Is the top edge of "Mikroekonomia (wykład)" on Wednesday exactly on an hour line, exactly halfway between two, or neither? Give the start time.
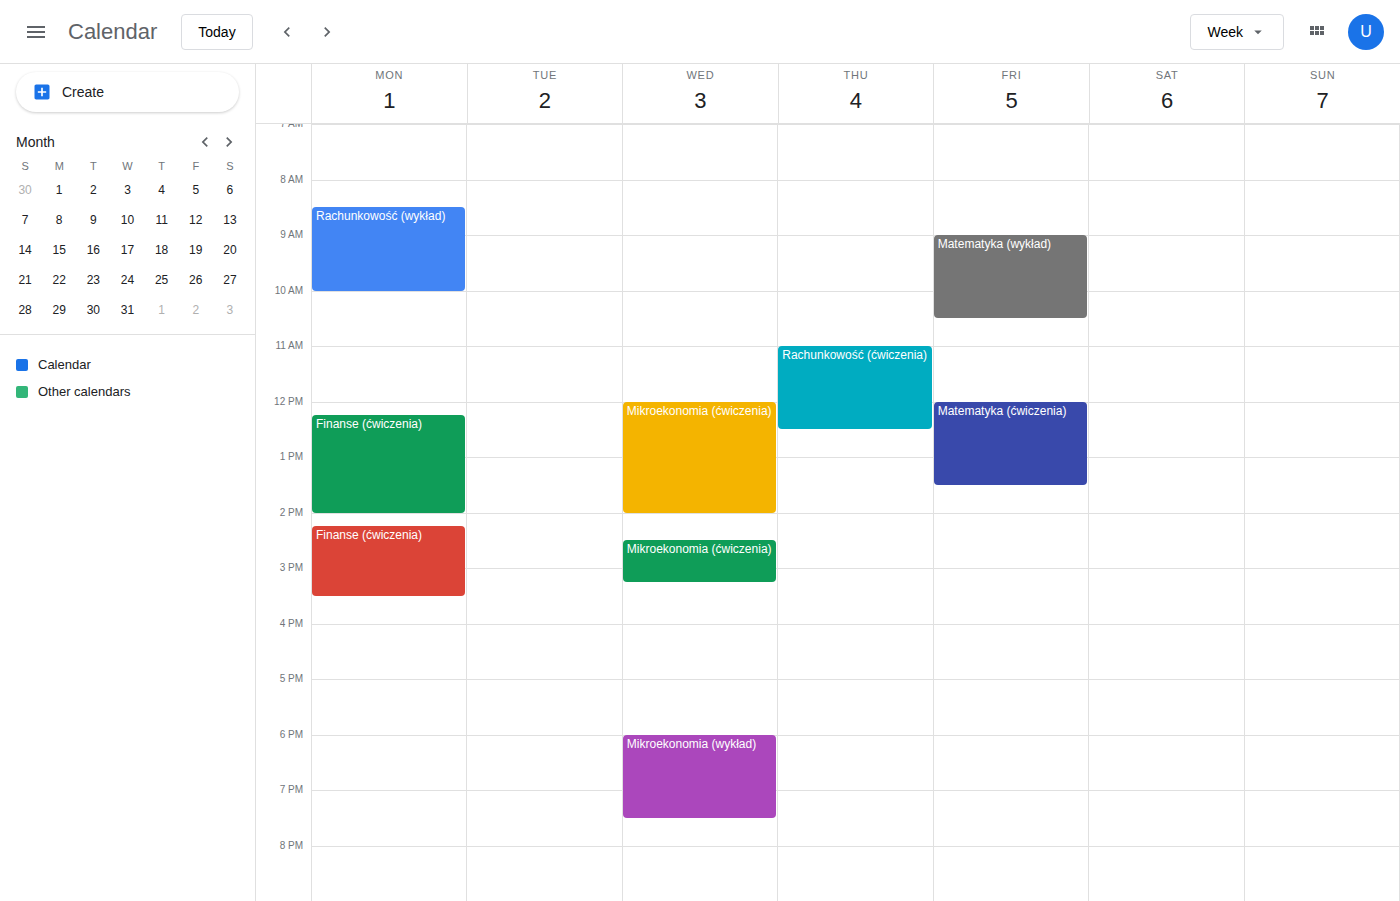
18:00 -- exactly on the 18:00 line.